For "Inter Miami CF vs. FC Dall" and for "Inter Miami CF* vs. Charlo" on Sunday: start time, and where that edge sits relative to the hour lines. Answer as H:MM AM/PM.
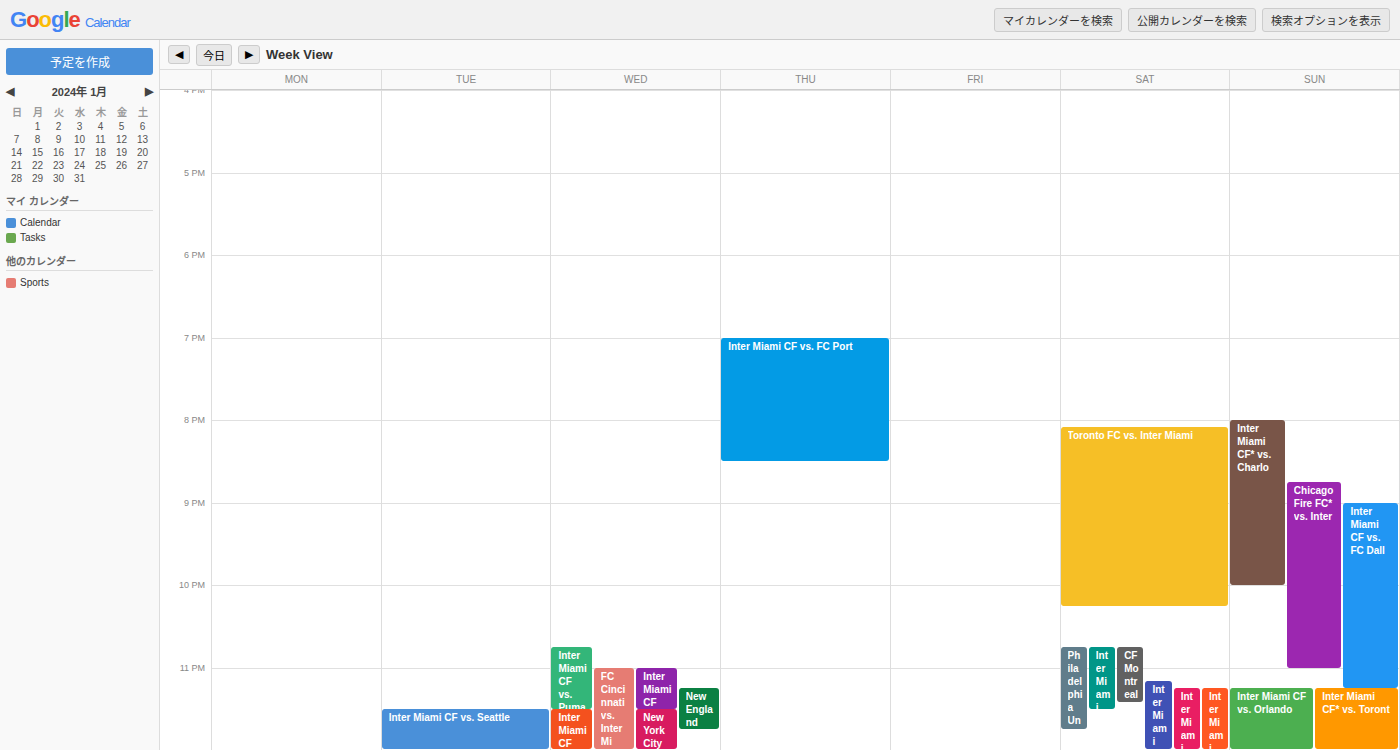
"Inter Miami CF vs. FC Dall": 9:00 PM, exactly on the 9 PM line. "Inter Miami CF* vs. Charlo": 8:00 PM, exactly on the 8 PM line.